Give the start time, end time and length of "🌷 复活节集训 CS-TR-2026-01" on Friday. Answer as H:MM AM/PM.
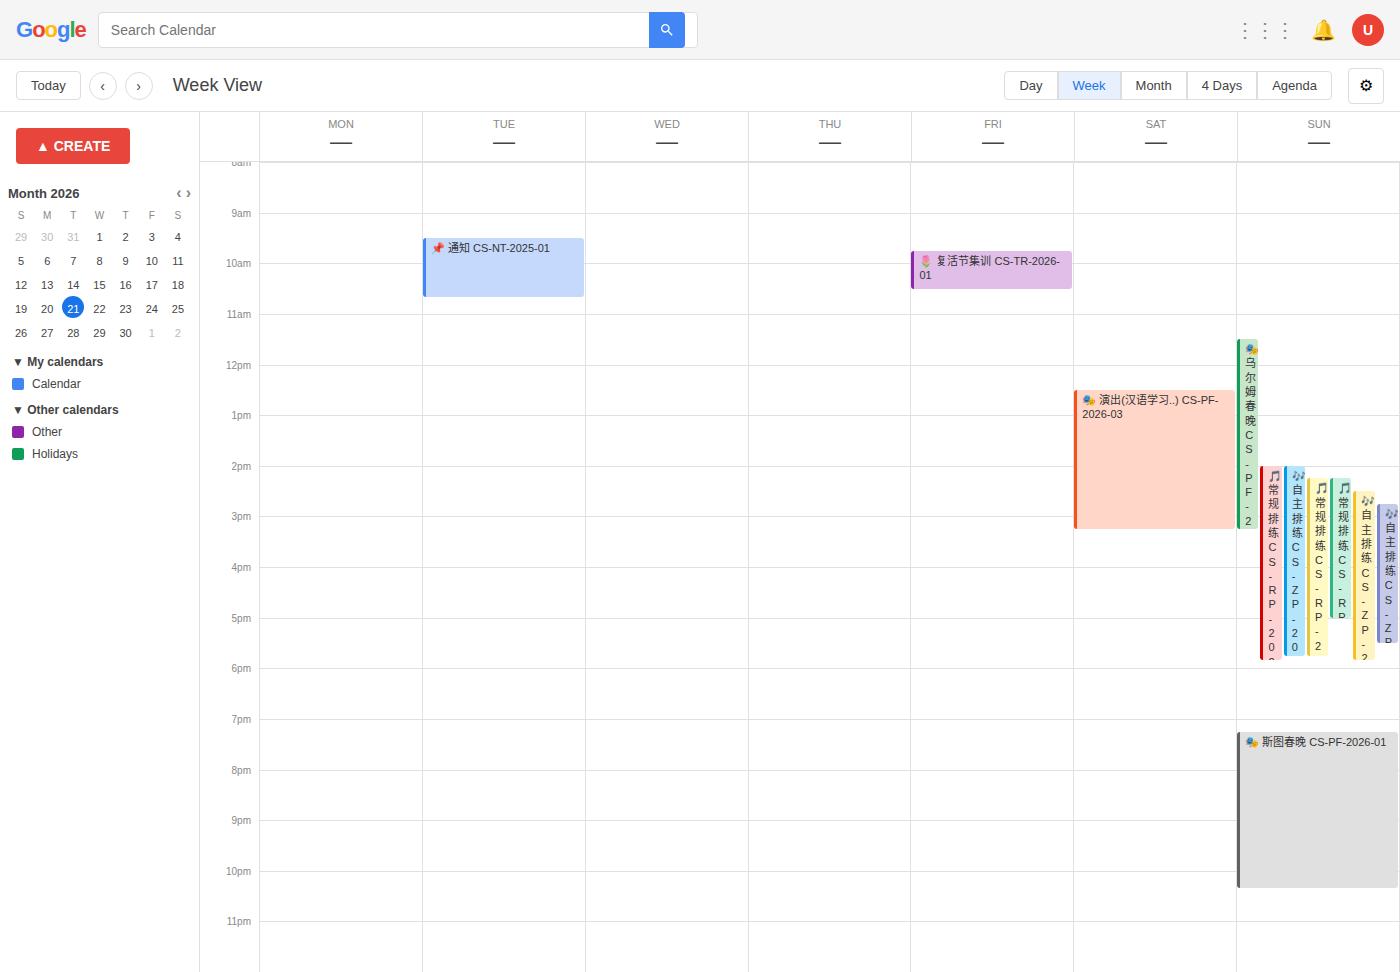
9:45 AM to 10:30 AM, 45 minutes